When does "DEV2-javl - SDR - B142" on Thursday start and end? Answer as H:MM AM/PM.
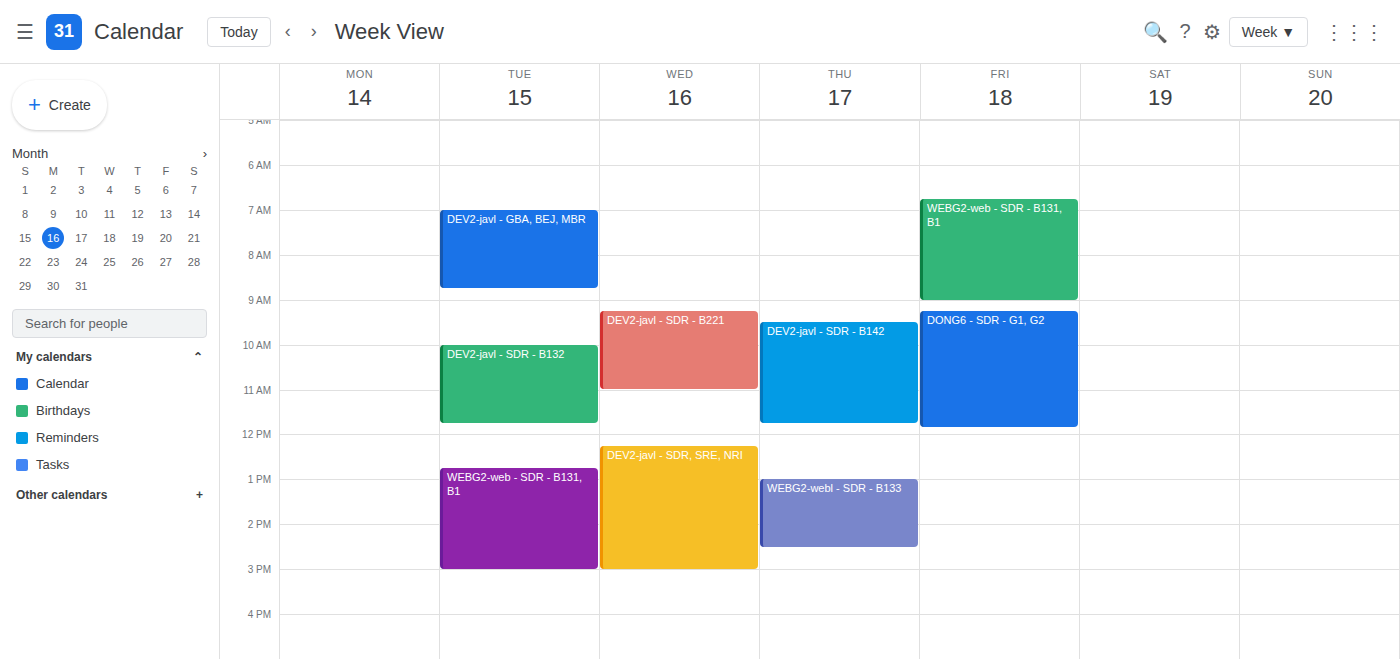
9:30 AM to 11:45 AM